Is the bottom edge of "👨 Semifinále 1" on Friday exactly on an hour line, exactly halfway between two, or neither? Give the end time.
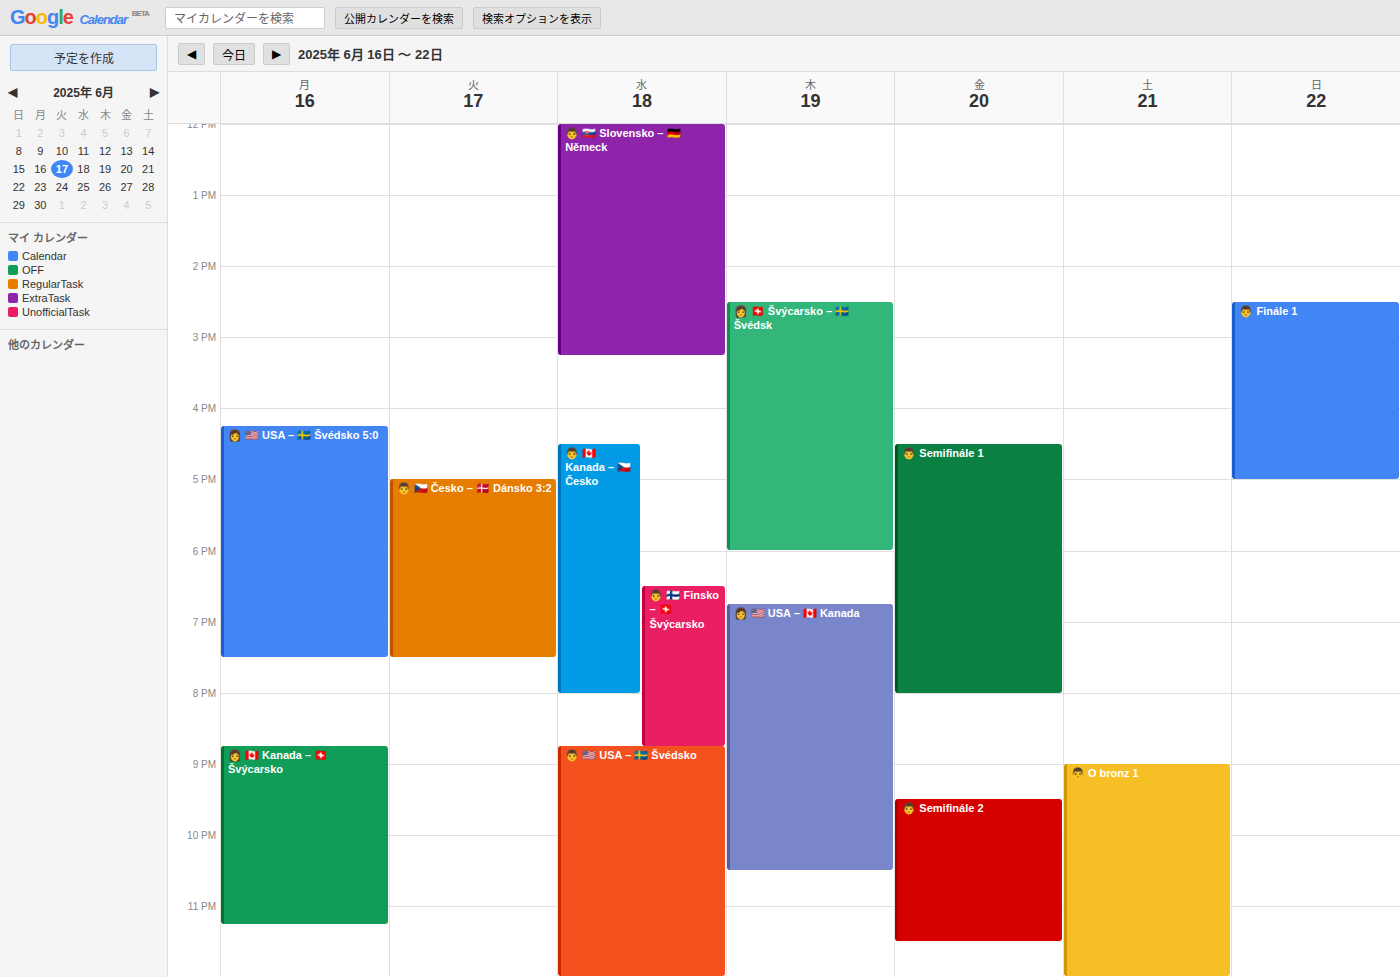
8:00 PM -- exactly on the 8 PM line.